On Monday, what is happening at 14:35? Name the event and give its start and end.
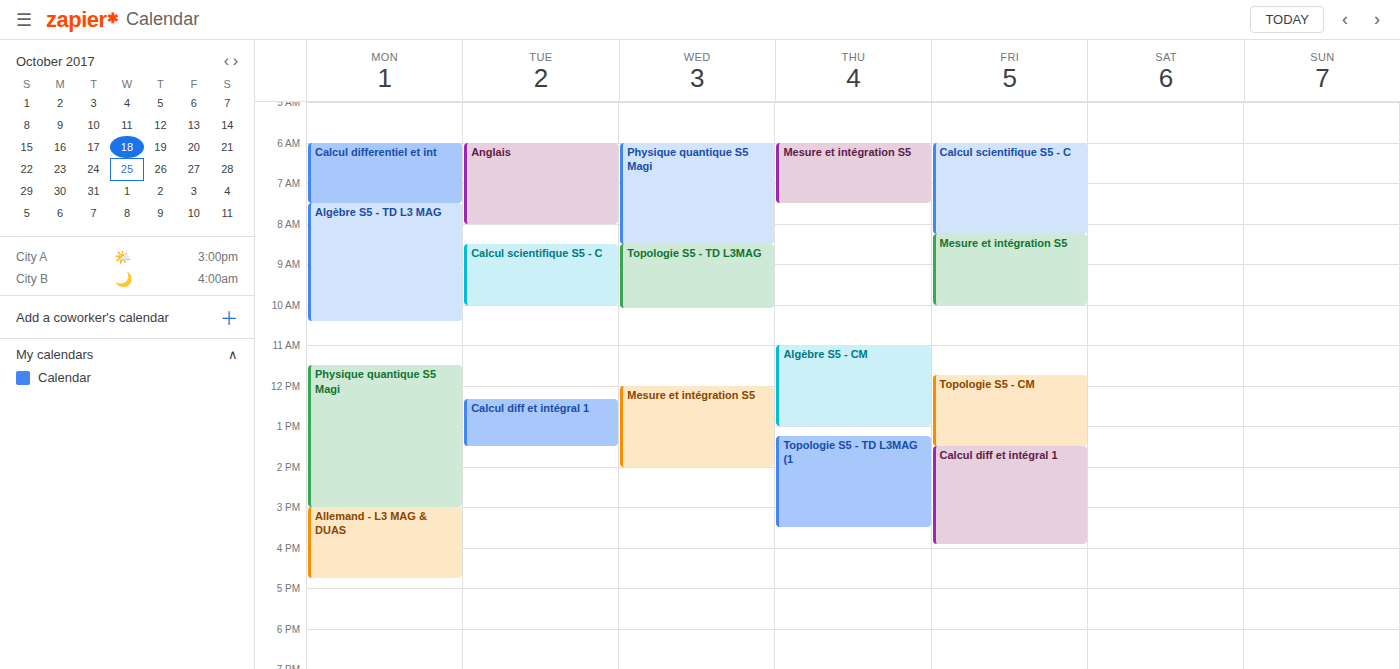
"Physique quantique S5 Magi", 11:30 to 15:00